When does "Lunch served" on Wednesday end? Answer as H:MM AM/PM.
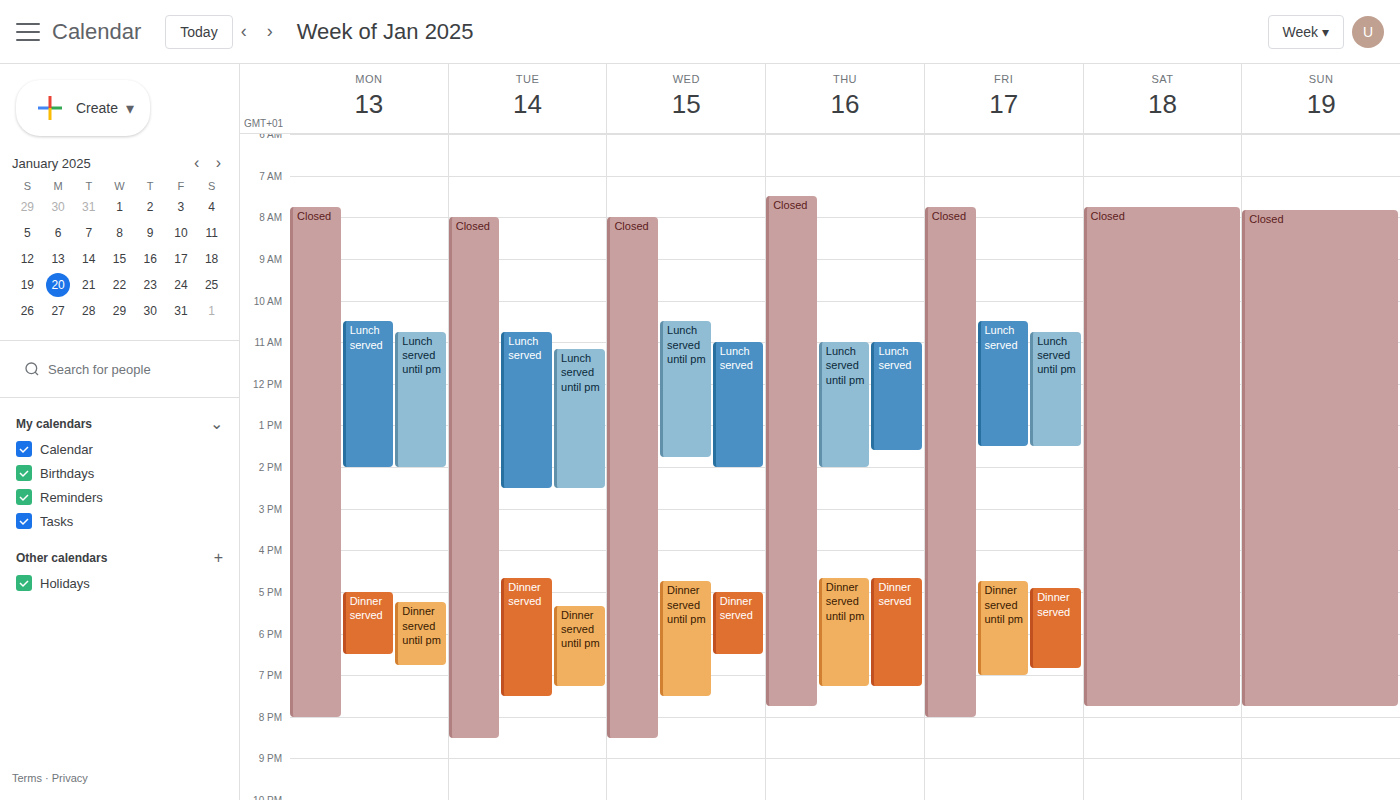
2:00 PM